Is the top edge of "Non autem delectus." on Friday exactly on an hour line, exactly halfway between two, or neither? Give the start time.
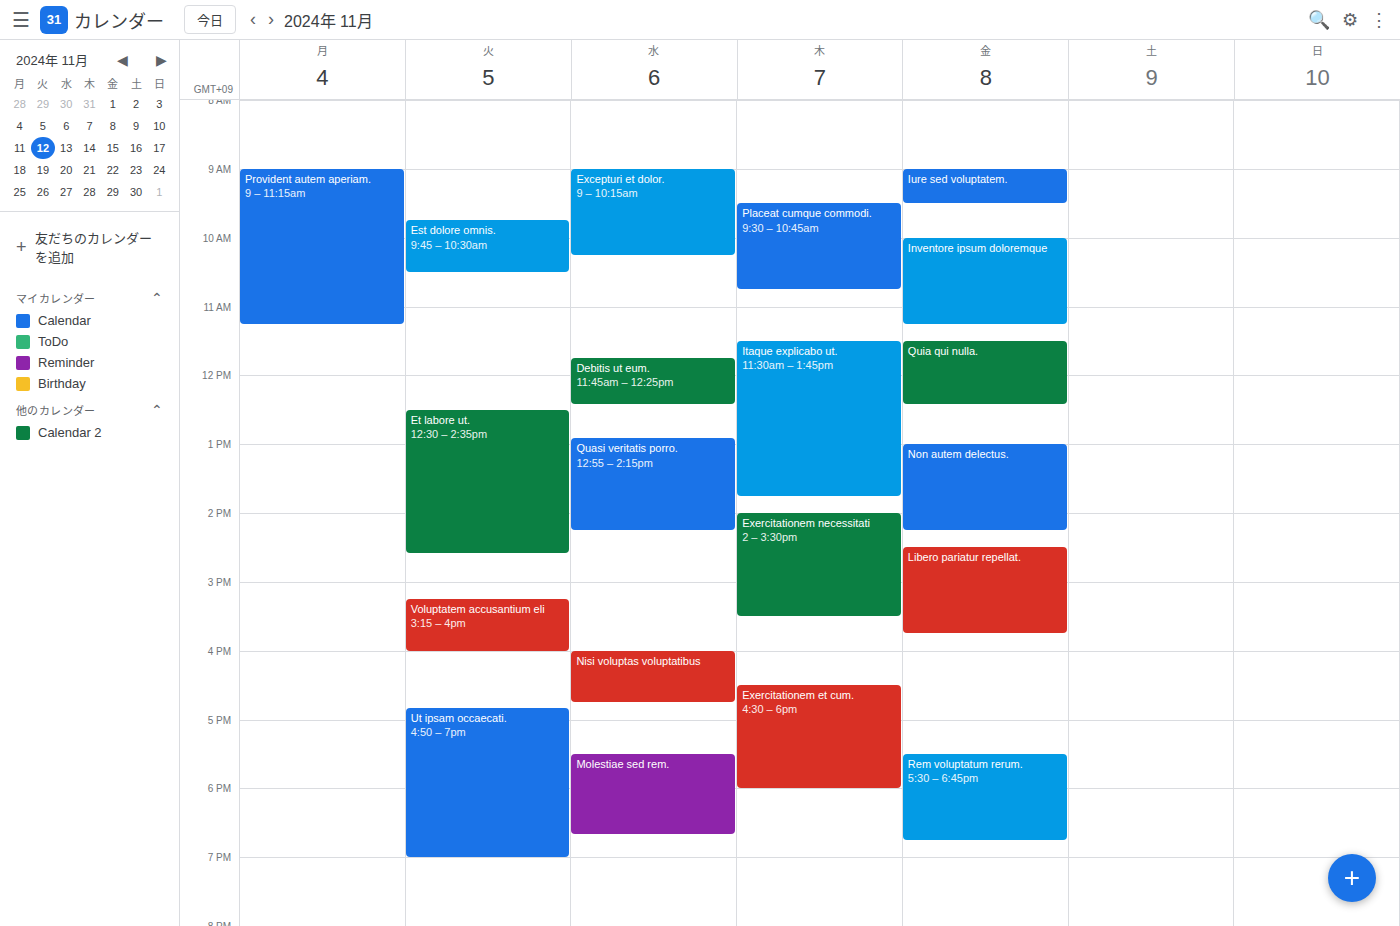
1:00 PM -- exactly on the 1 PM line.